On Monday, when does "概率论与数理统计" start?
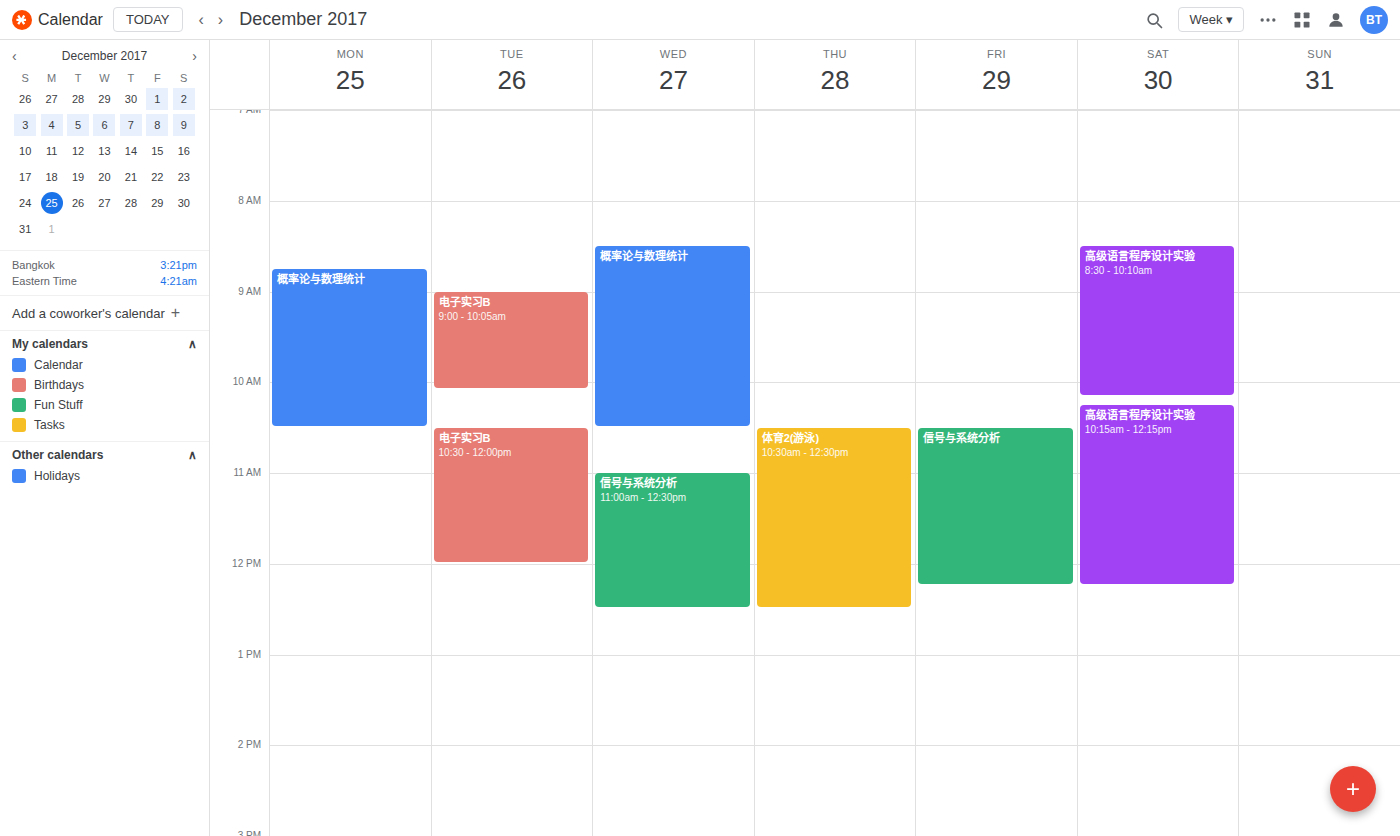
8:45 AM